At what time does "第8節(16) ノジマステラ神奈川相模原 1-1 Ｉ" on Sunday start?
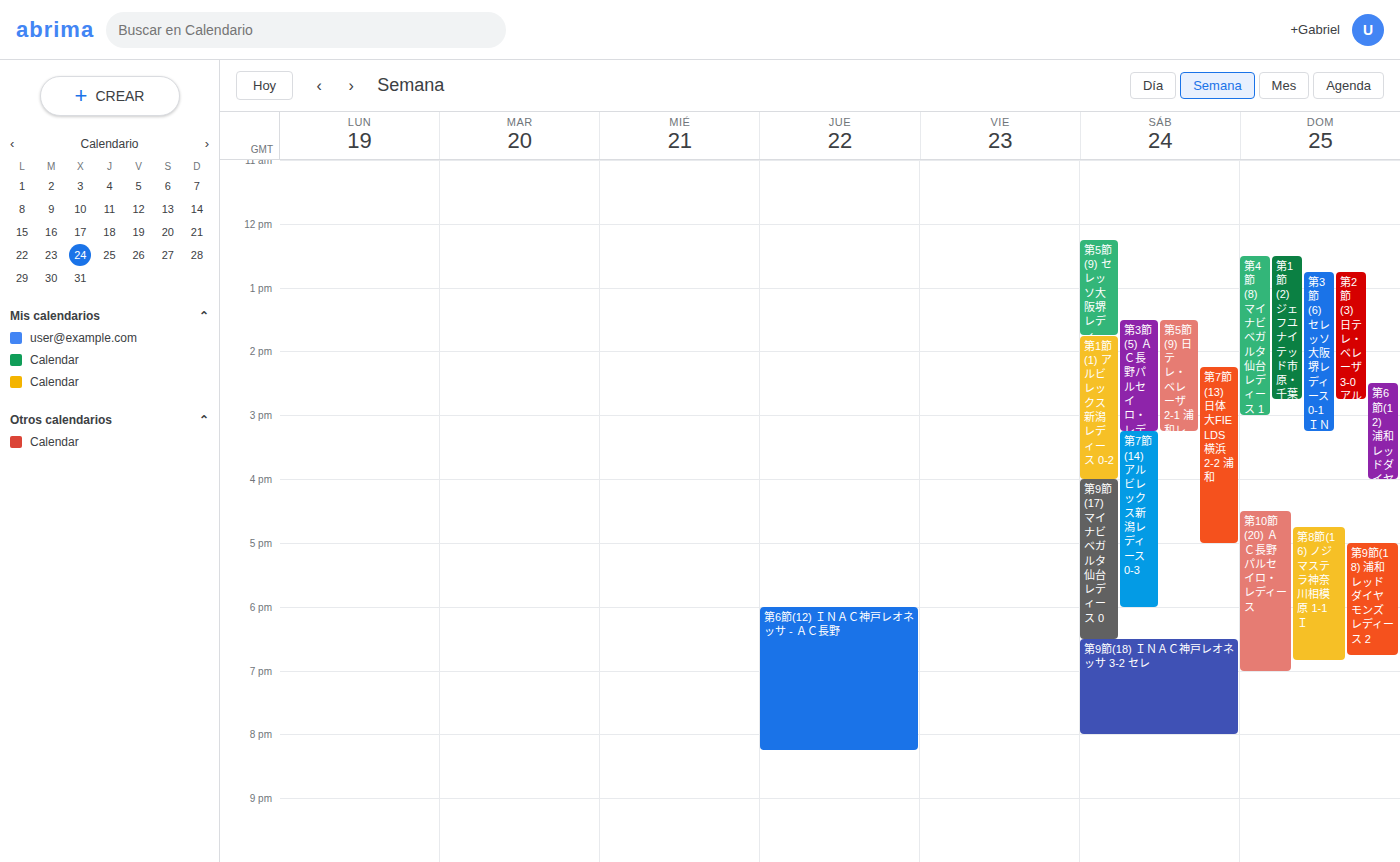
4:45 PM